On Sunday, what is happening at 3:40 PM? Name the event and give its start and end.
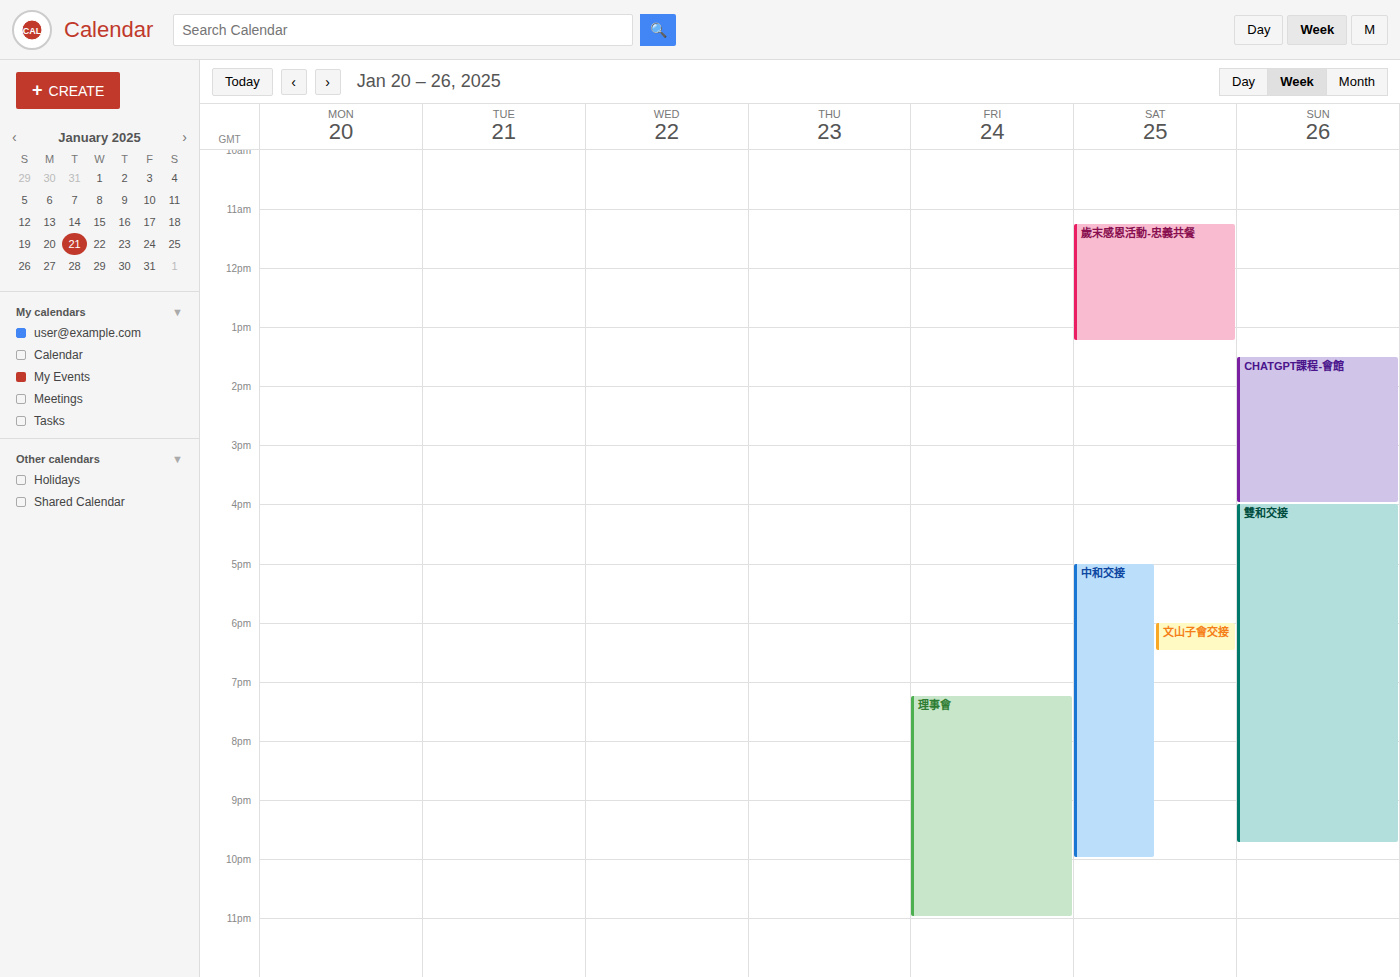
"CHATGPT課程-會館", 1:30 PM to 4:00 PM